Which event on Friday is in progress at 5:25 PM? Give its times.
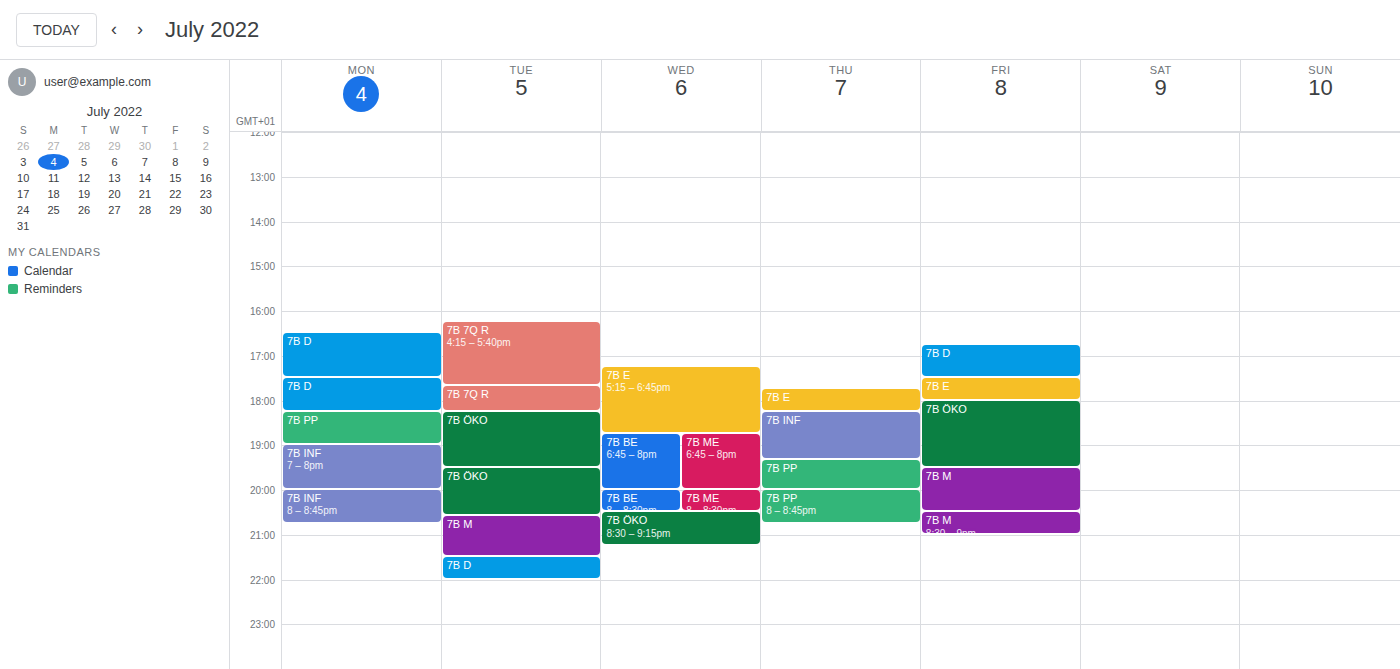
"7B D", 4:45 PM to 5:30 PM